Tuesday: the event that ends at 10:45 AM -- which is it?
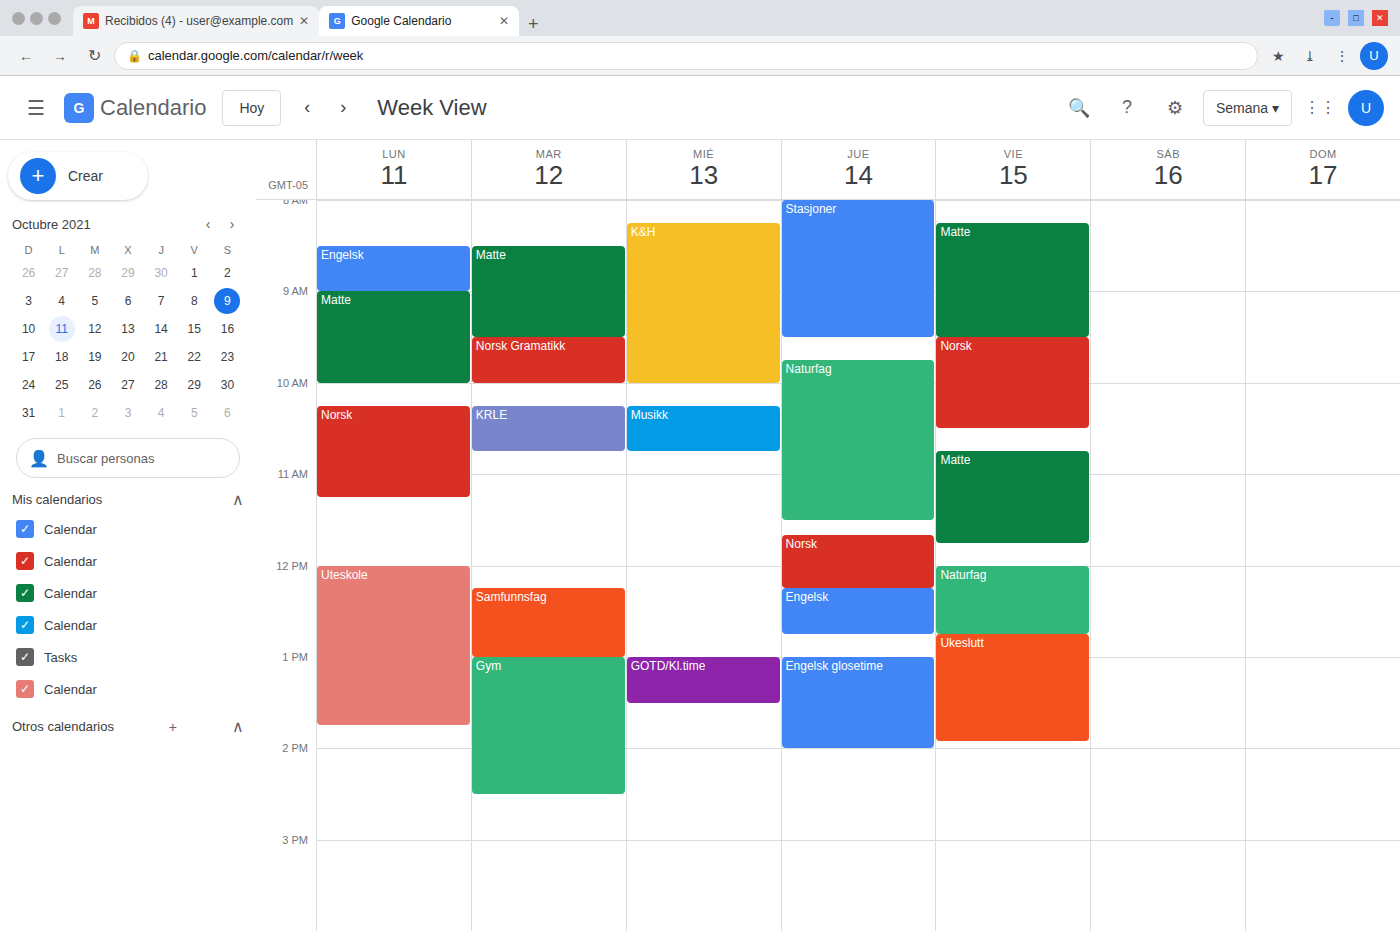
"KRLE"